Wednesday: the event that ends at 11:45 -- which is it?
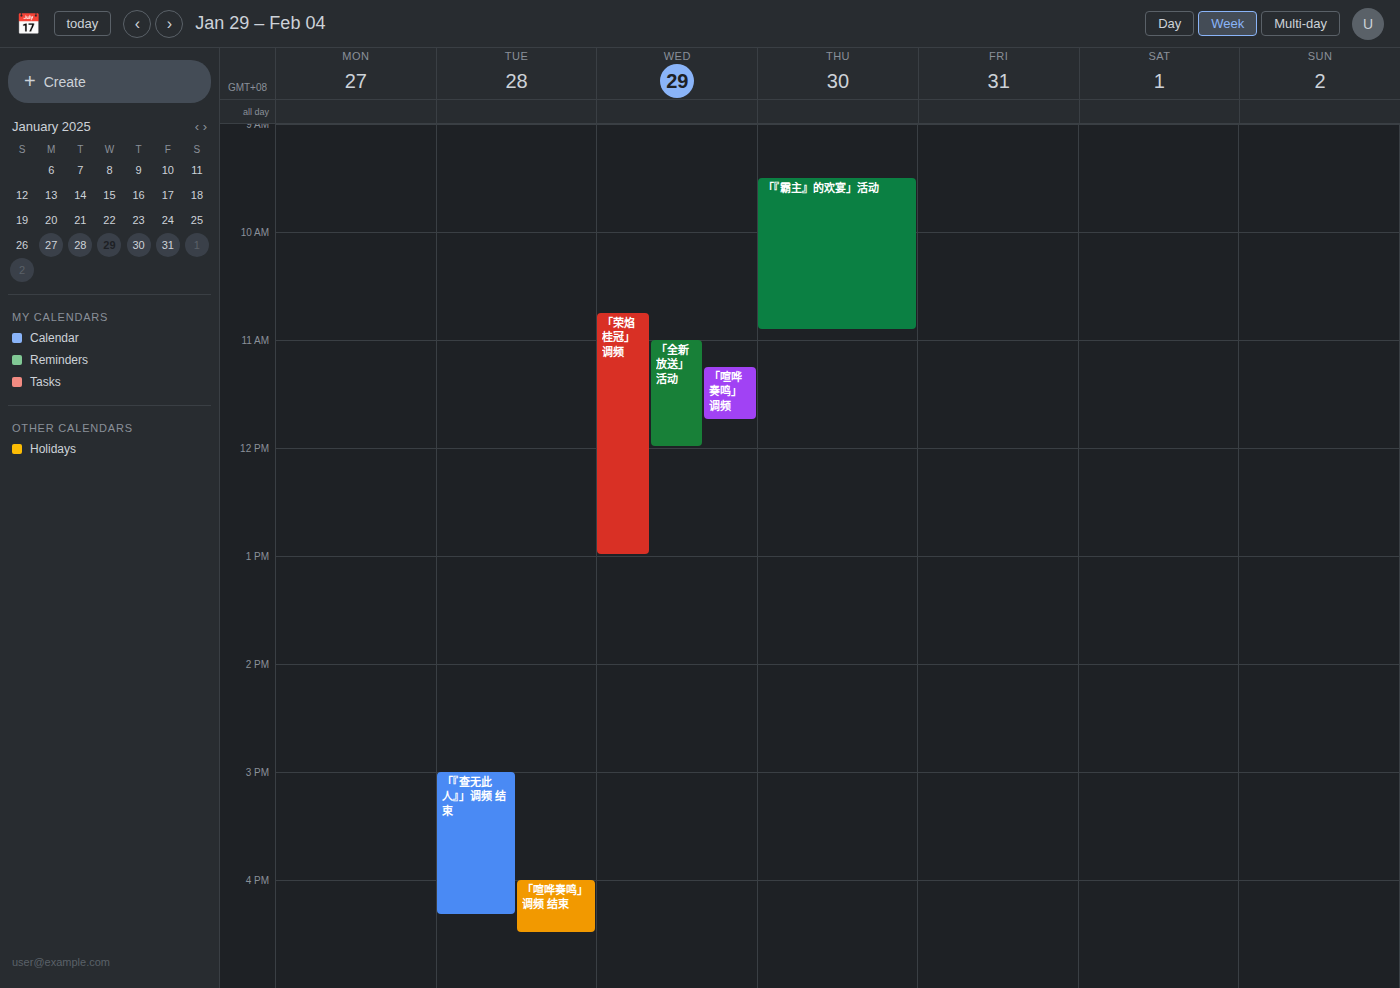
"「喧哗奏鸣」调频"